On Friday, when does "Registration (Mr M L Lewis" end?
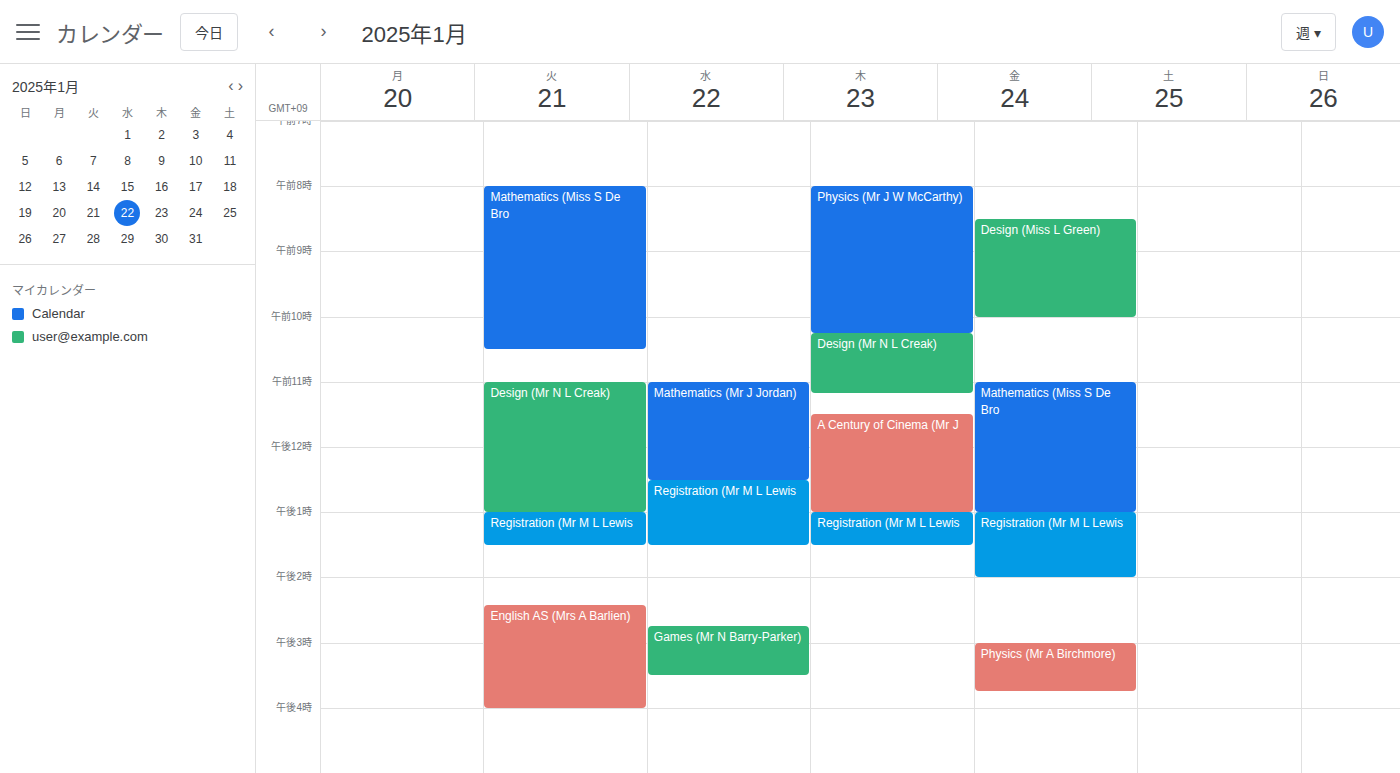
2:00 PM